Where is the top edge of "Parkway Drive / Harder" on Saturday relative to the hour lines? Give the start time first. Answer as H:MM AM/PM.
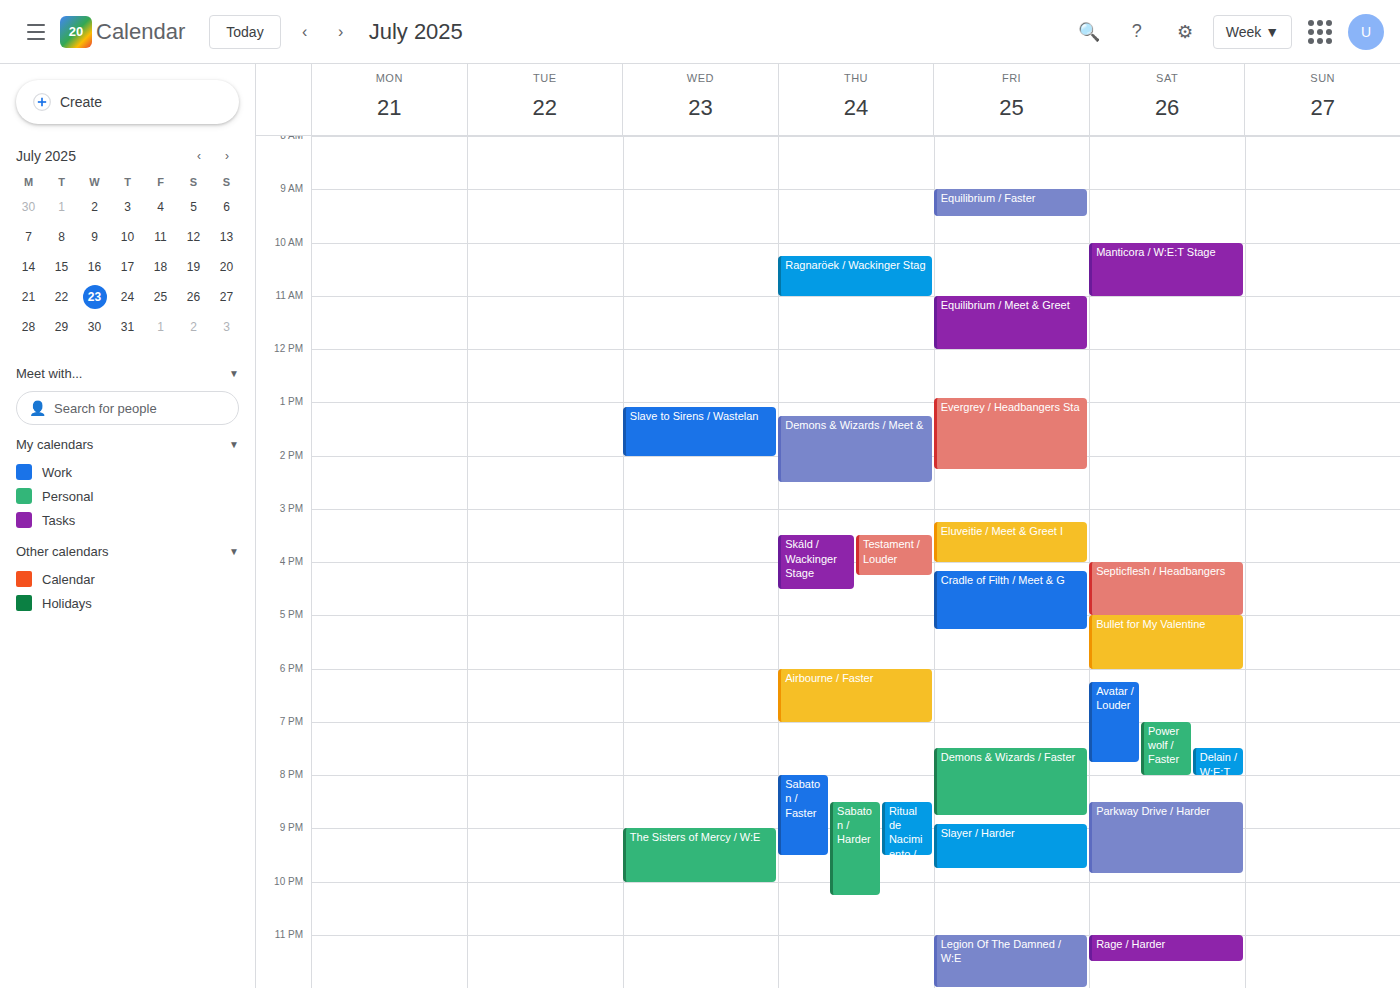
8:30 PM -- halfway between the 8 PM and 9 PM lines.